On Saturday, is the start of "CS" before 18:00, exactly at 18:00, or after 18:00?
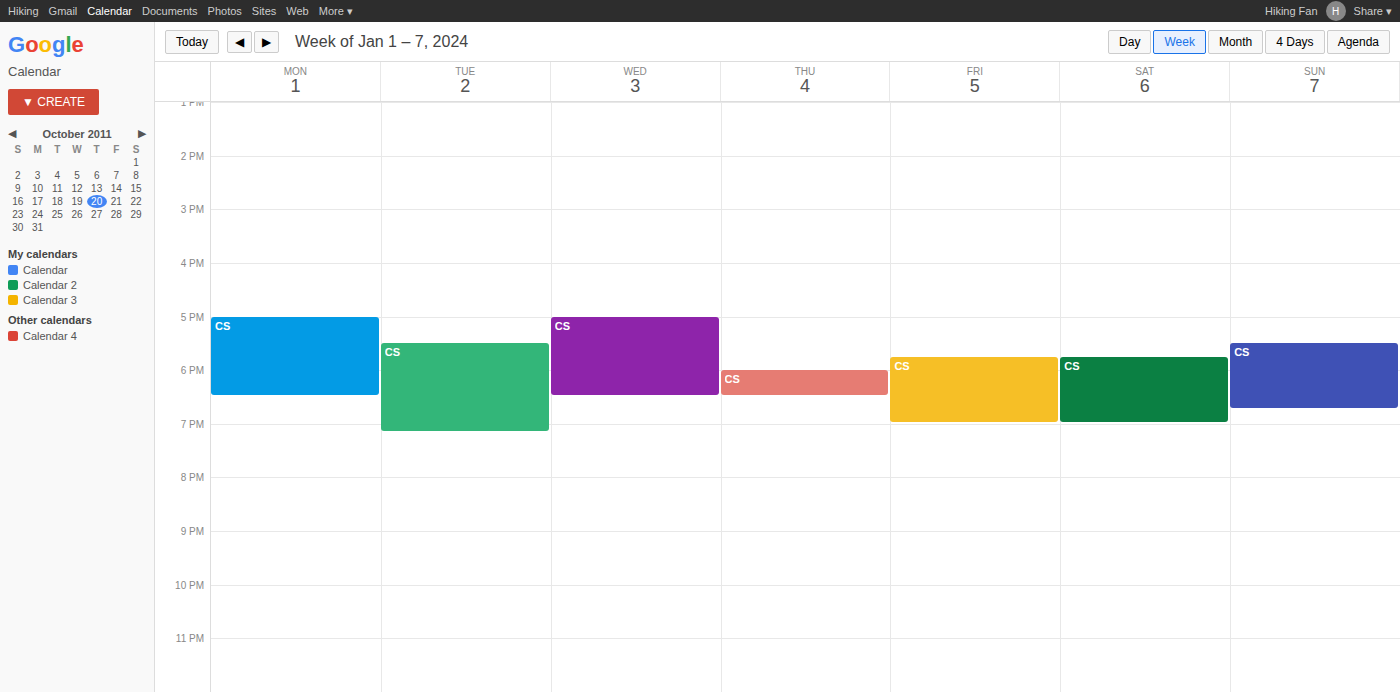
17:45 -- before 18:00, 15 minutes above the 18:00 line.